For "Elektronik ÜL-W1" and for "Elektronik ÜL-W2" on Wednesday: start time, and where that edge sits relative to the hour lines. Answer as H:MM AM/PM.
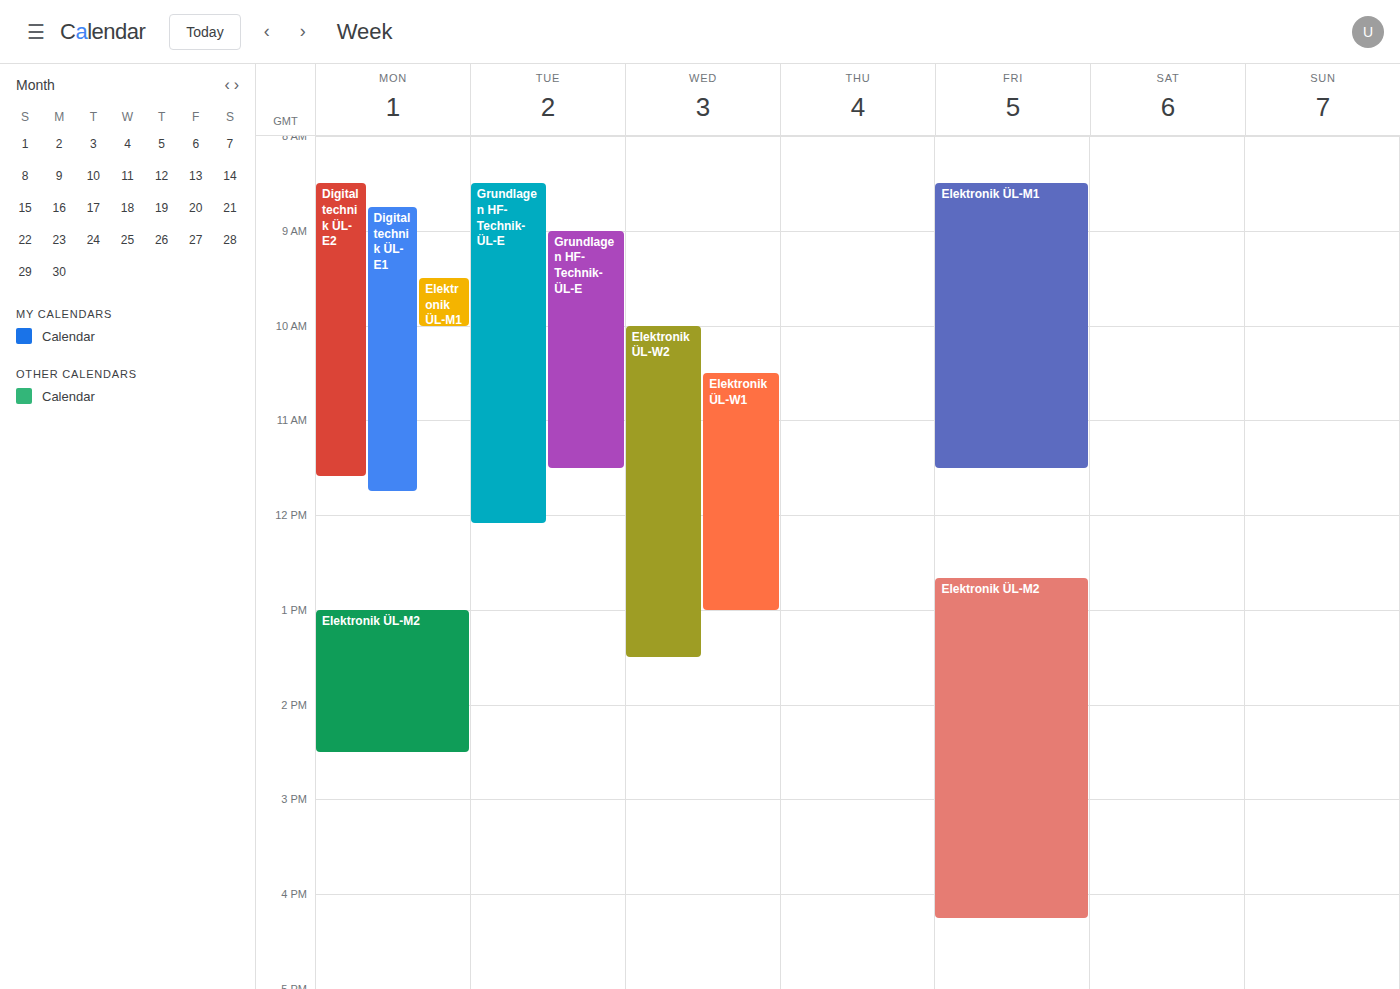
"Elektronik ÜL-W1": 10:30 AM, halfway between the 10 AM and 11 AM lines. "Elektronik ÜL-W2": 10:00 AM, exactly on the 10 AM line.